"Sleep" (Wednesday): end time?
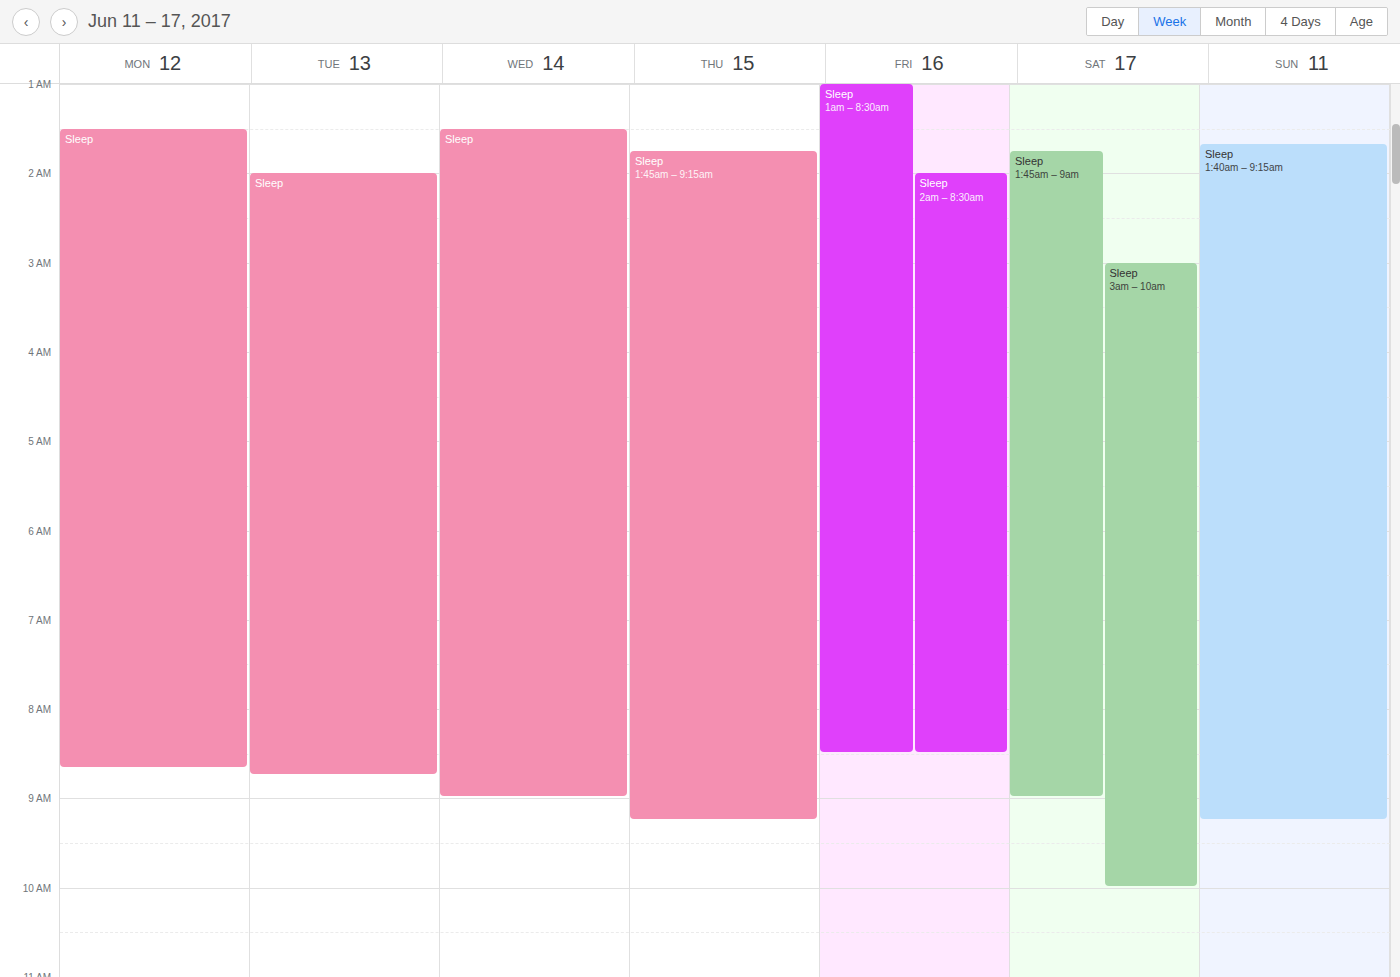
9:00 AM